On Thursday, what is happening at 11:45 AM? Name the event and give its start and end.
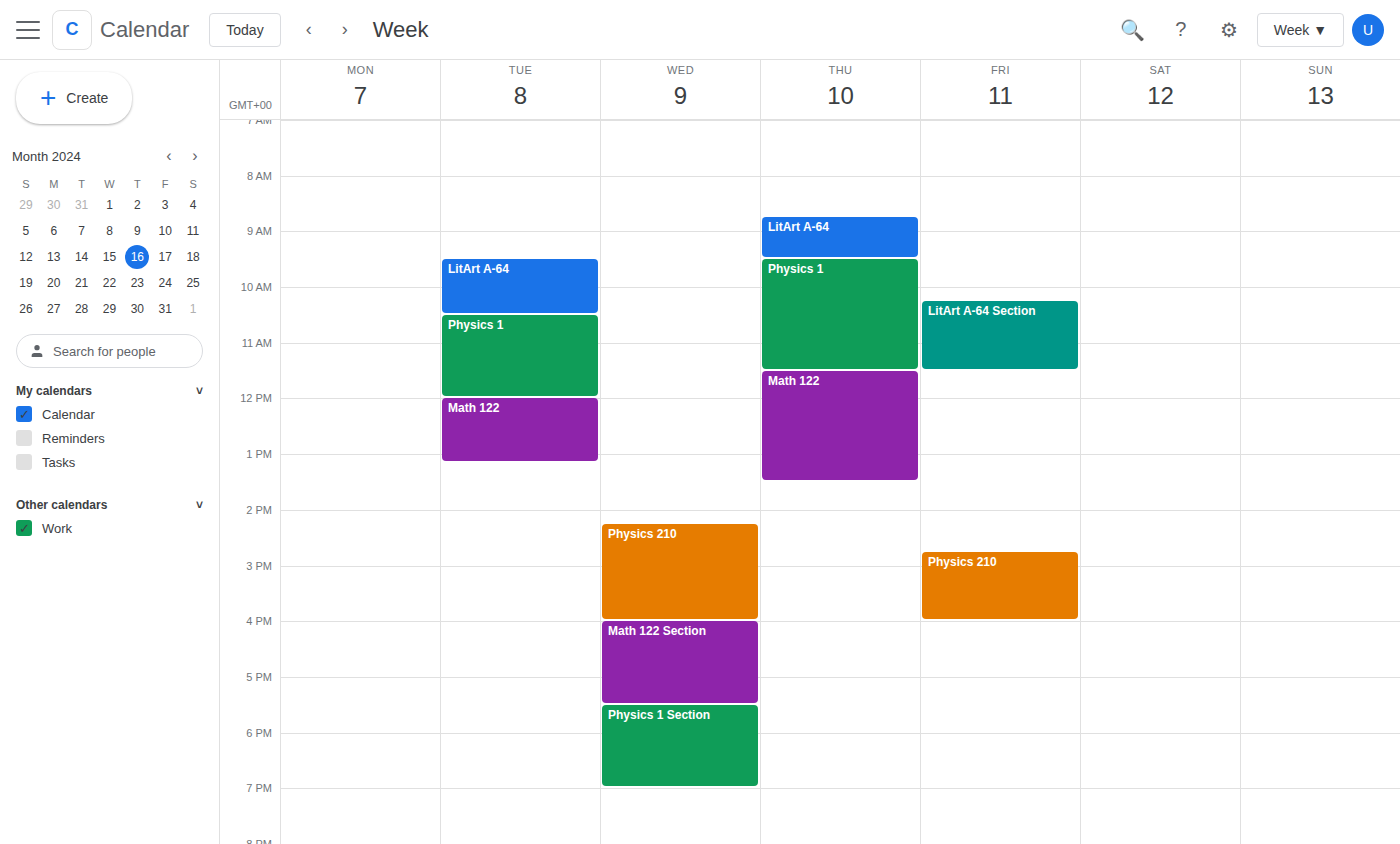
"Math 122", 11:30 AM to 1:30 PM